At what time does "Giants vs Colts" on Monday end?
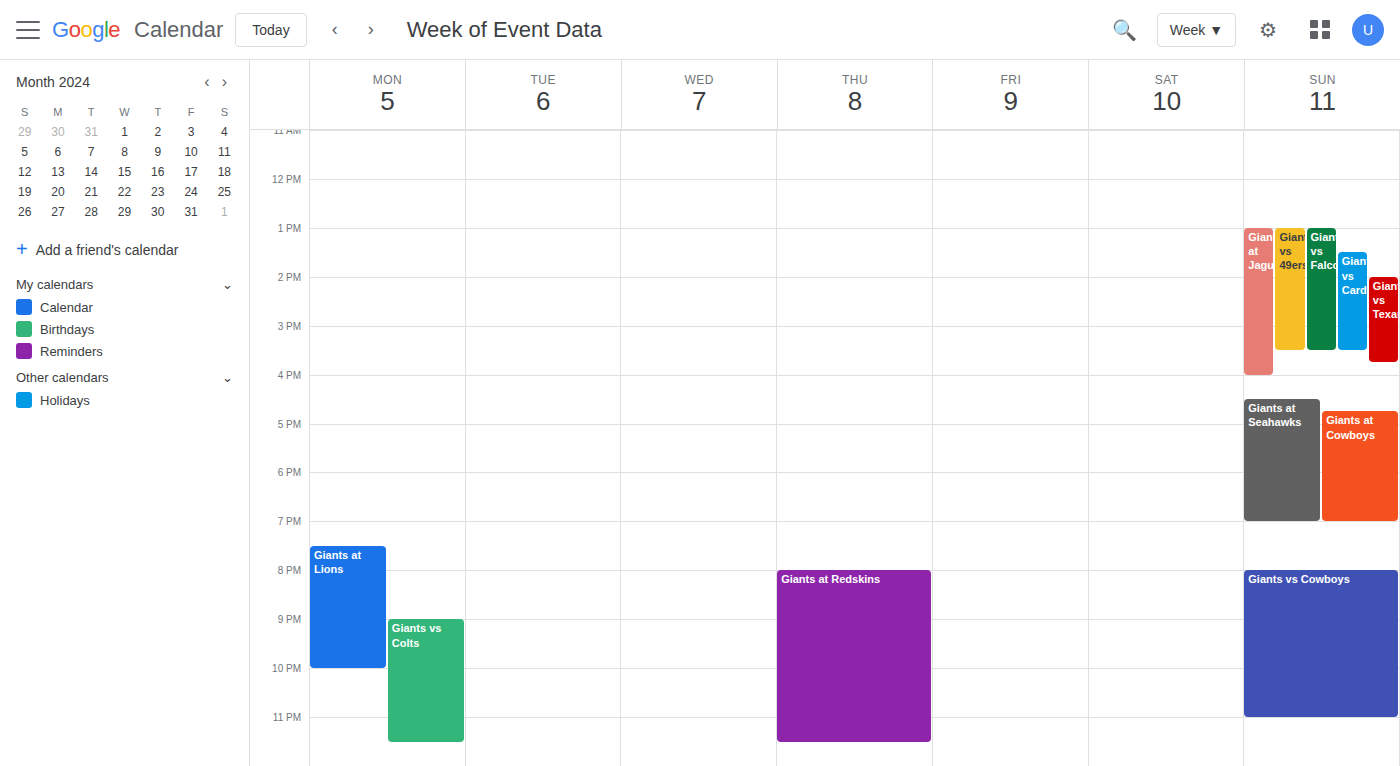
11:30 PM